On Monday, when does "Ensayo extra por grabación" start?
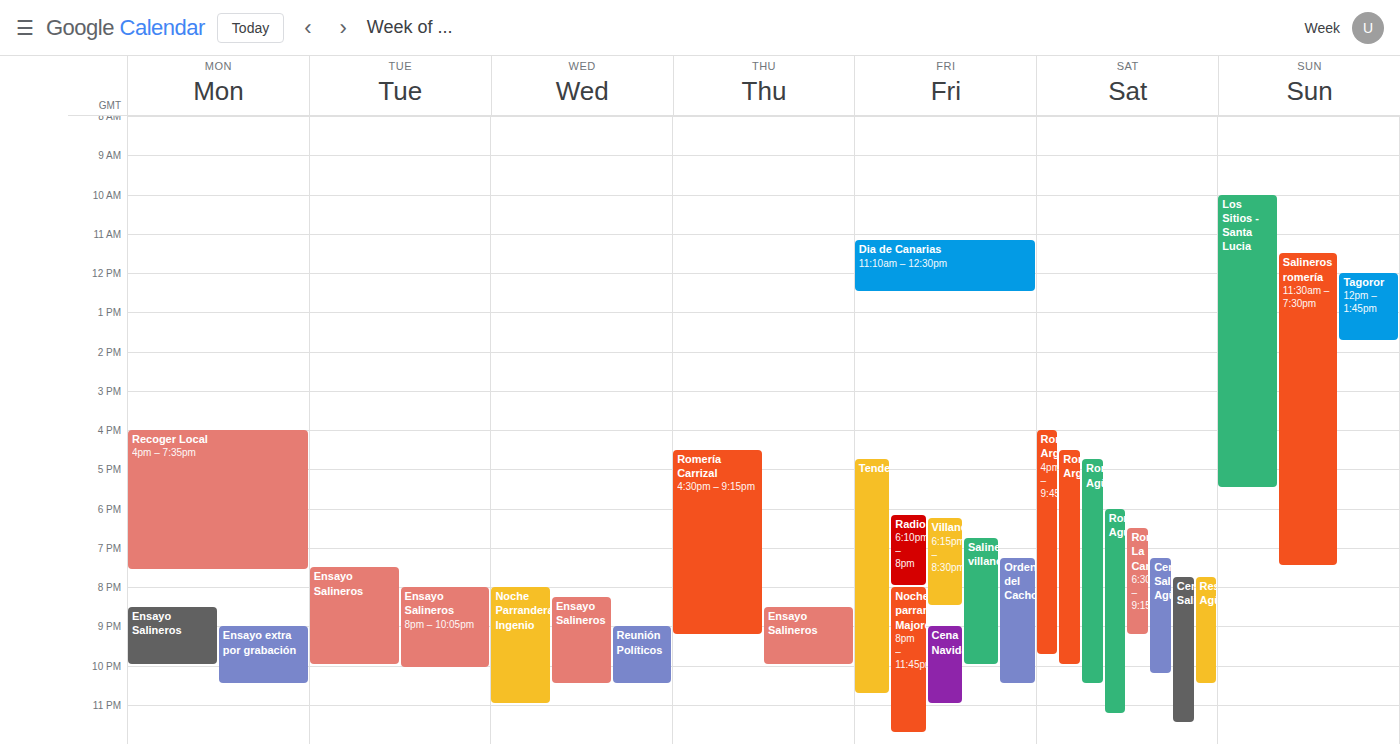
9:00 PM